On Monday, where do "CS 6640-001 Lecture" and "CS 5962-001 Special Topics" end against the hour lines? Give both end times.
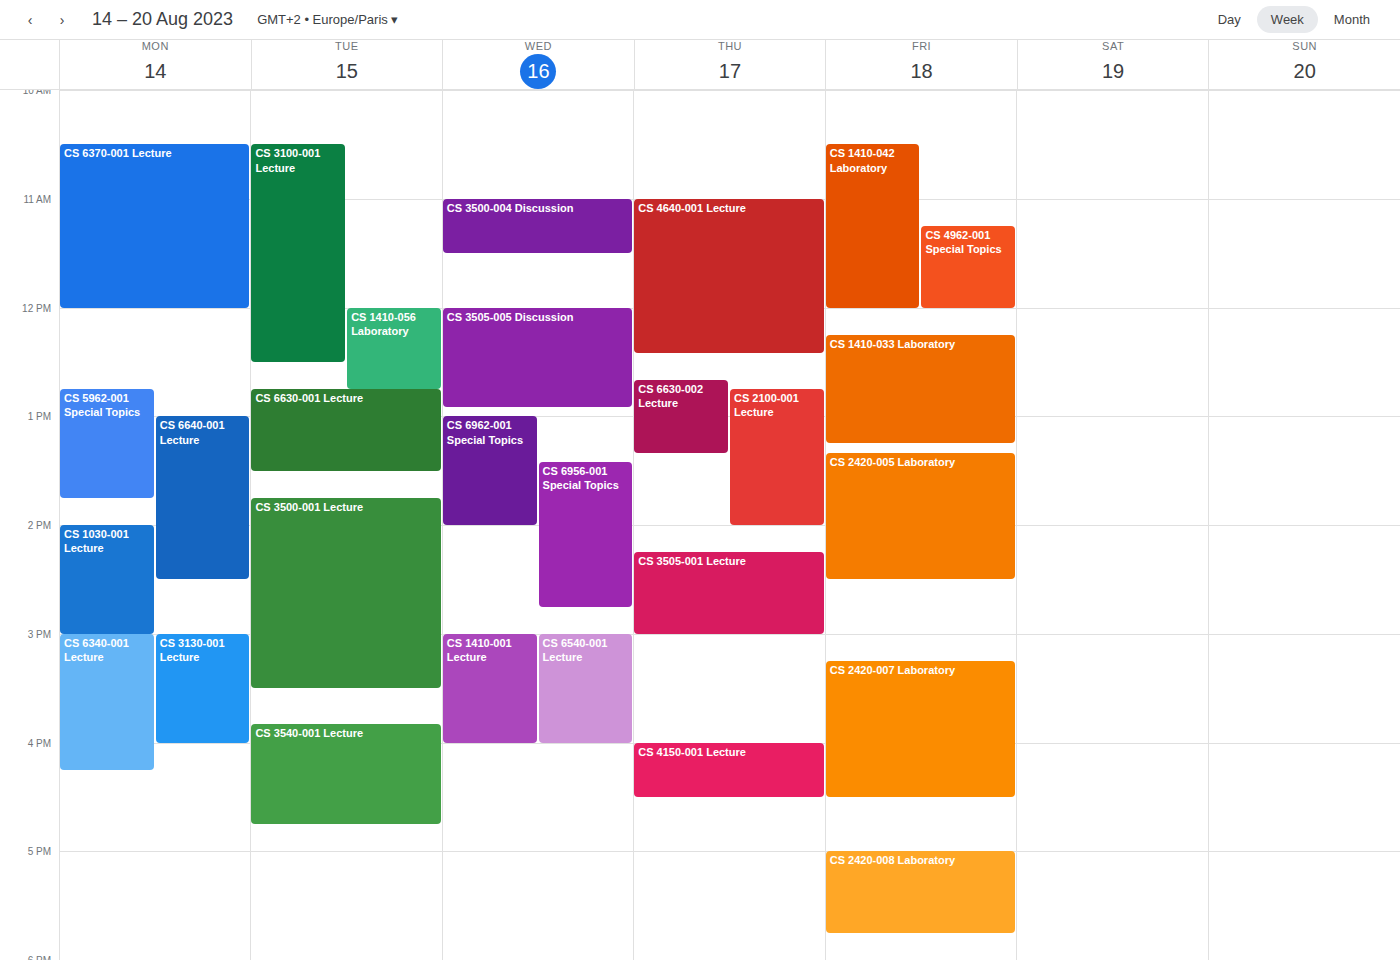
"CS 6640-001 Lecture": 2:30 PM, halfway between the 2 PM and 3 PM lines. "CS 5962-001 Special Topics": 1:45 PM, neither: three quarters of the way from the 1 PM line to the 2 PM line.